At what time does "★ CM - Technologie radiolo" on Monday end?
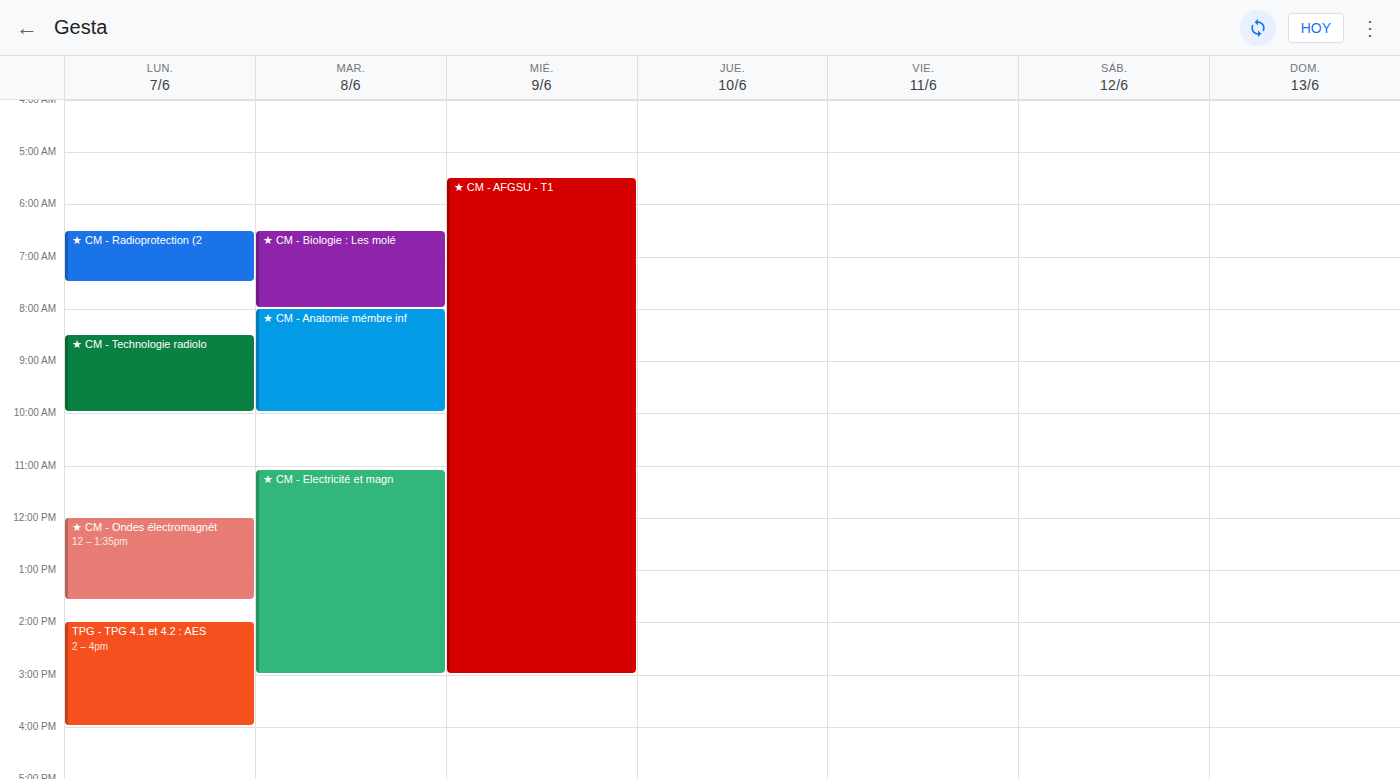
10:00 AM